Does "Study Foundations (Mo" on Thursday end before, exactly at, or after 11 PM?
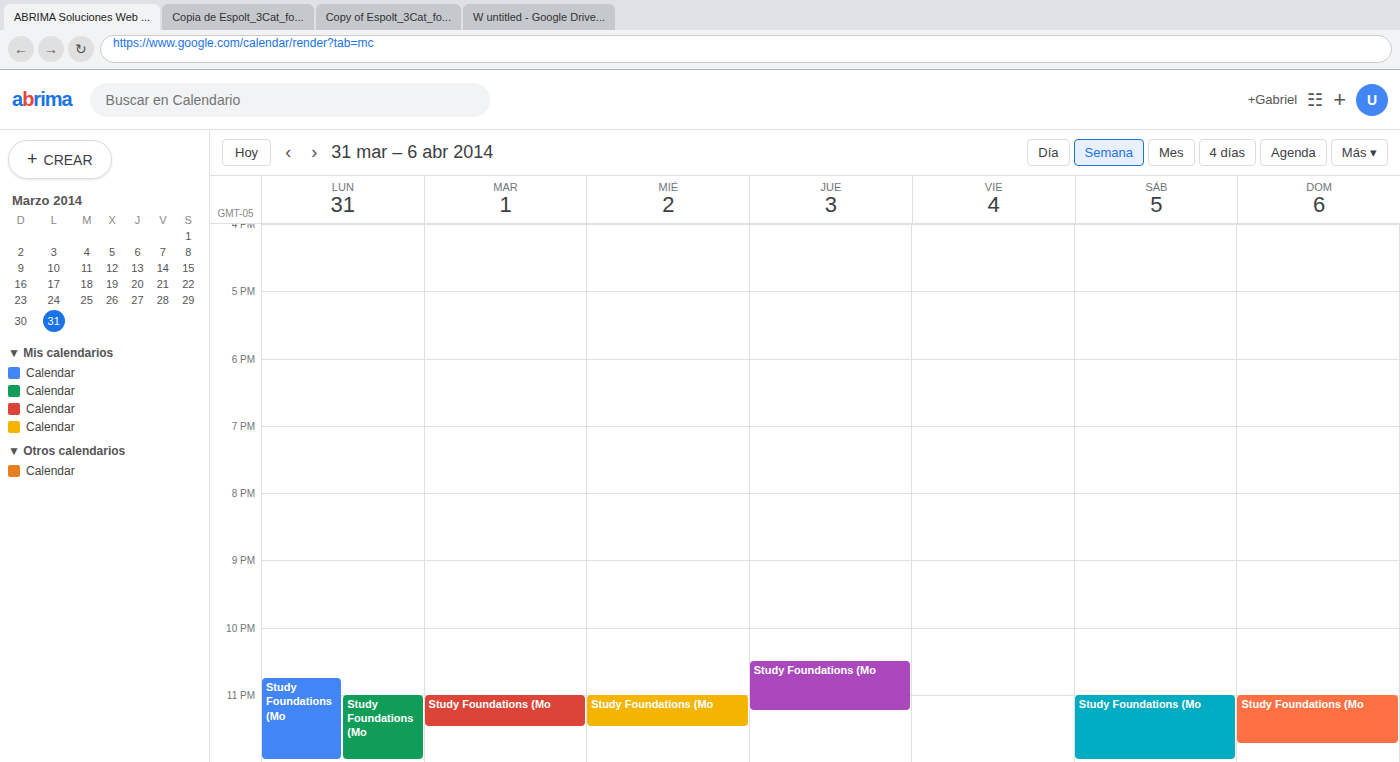
11:15 PM -- after 11 PM, 15 minutes below the 11 PM line.